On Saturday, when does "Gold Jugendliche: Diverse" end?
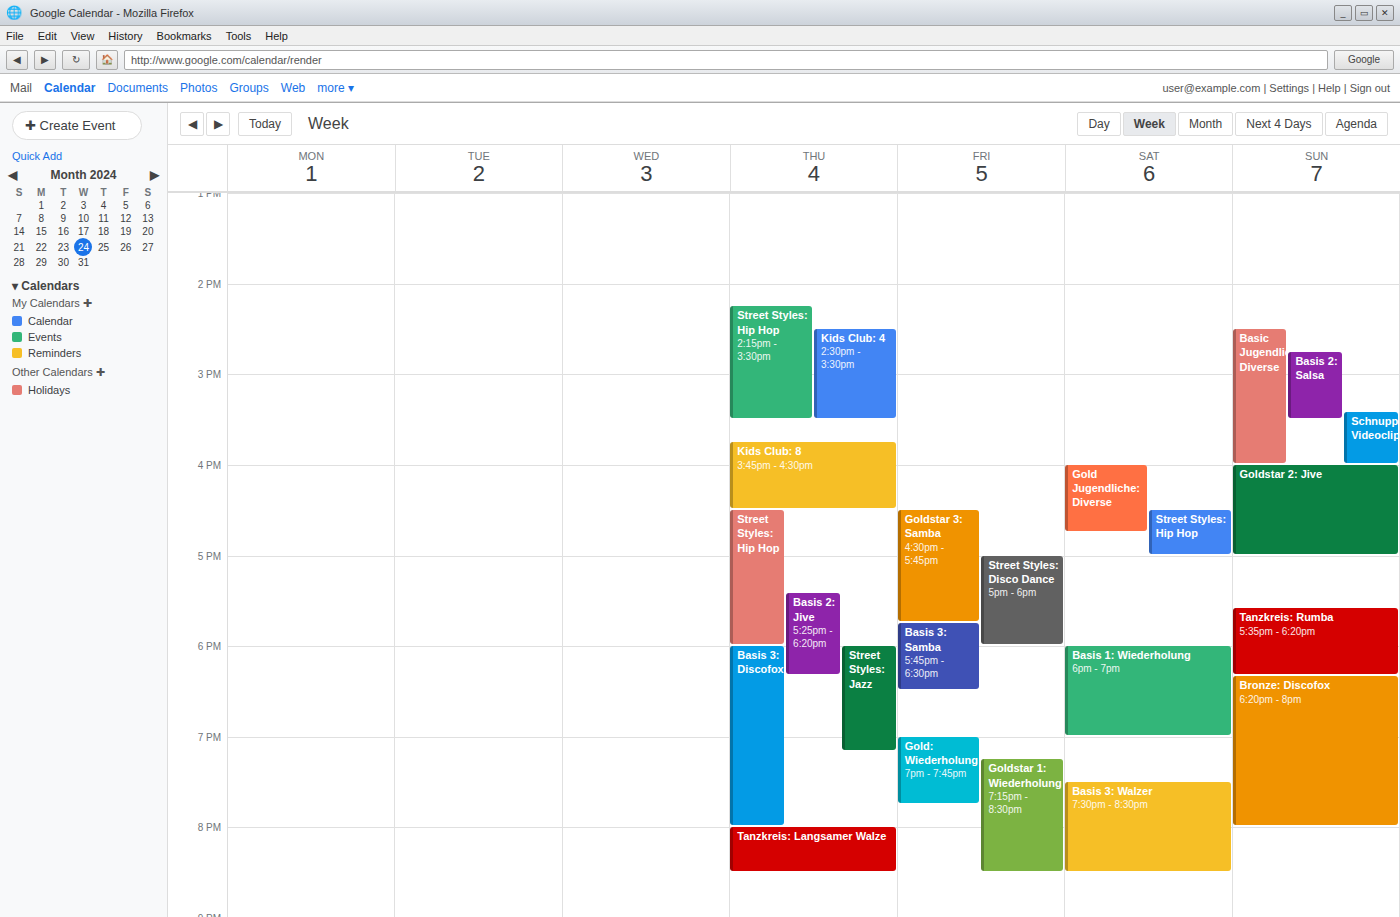
4:45 PM